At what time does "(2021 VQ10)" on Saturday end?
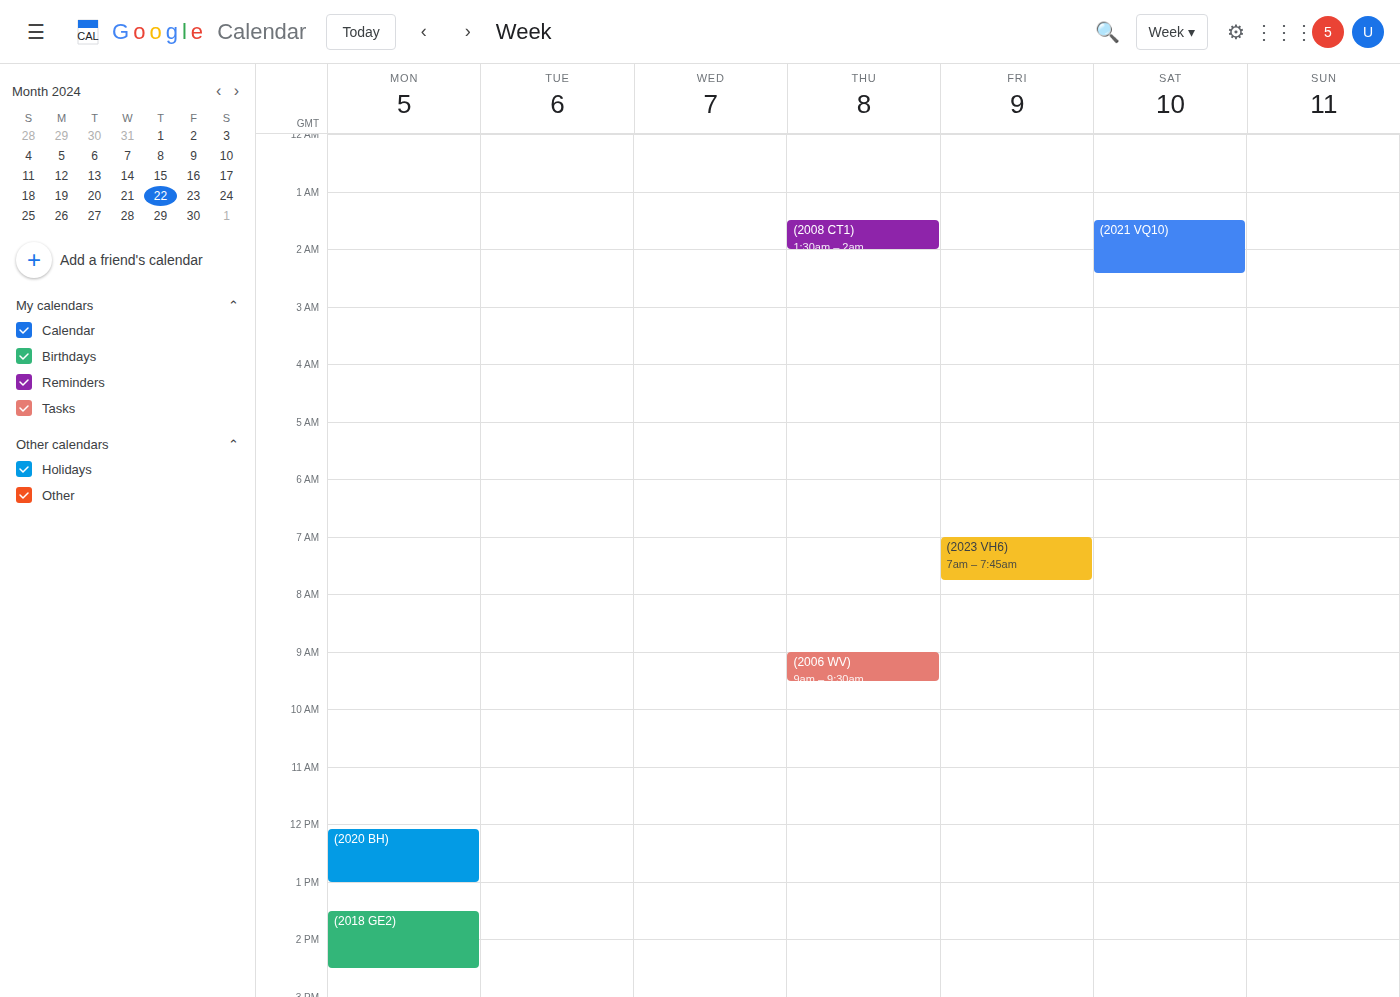
2:25 AM